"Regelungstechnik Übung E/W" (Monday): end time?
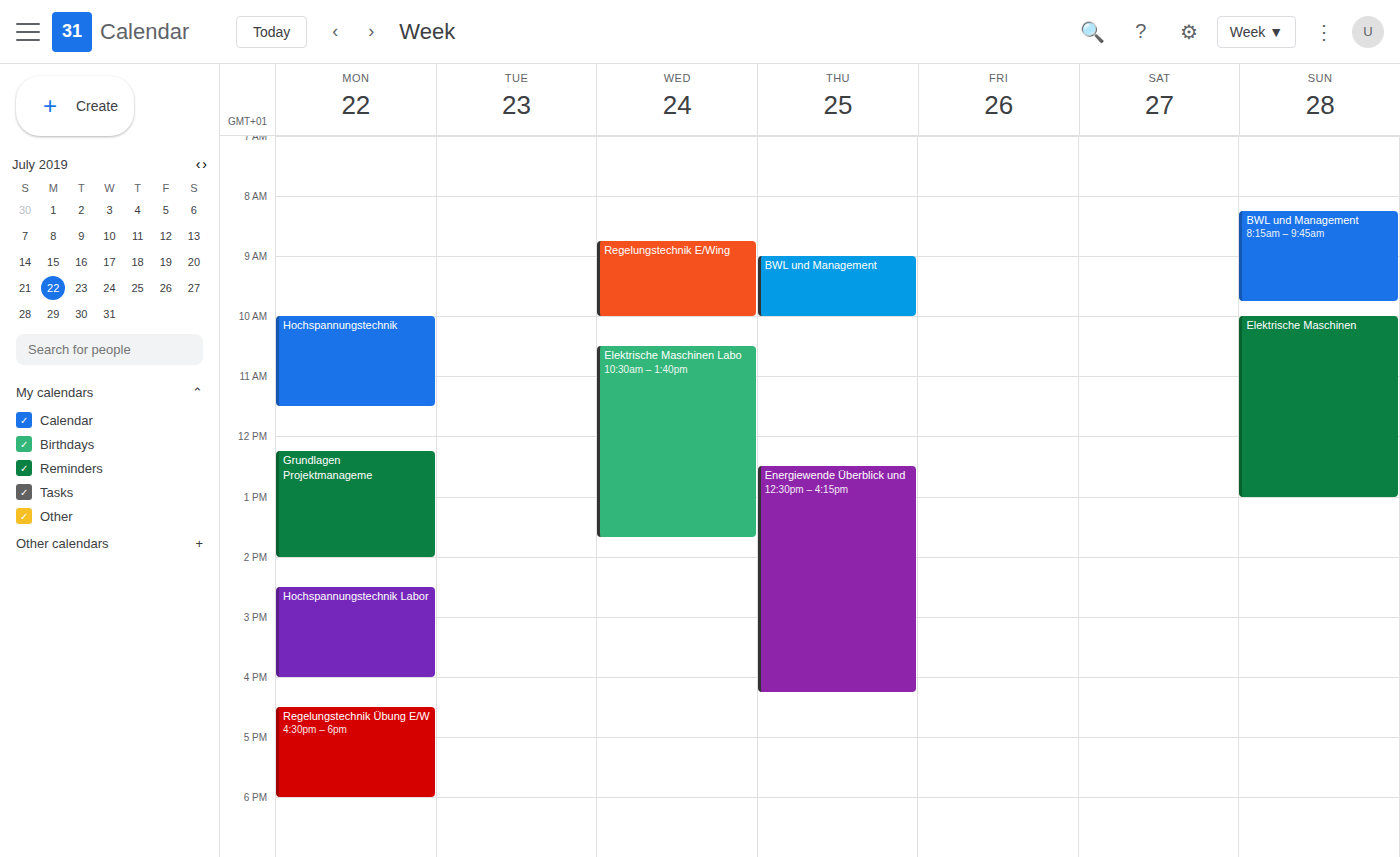
6:00 PM